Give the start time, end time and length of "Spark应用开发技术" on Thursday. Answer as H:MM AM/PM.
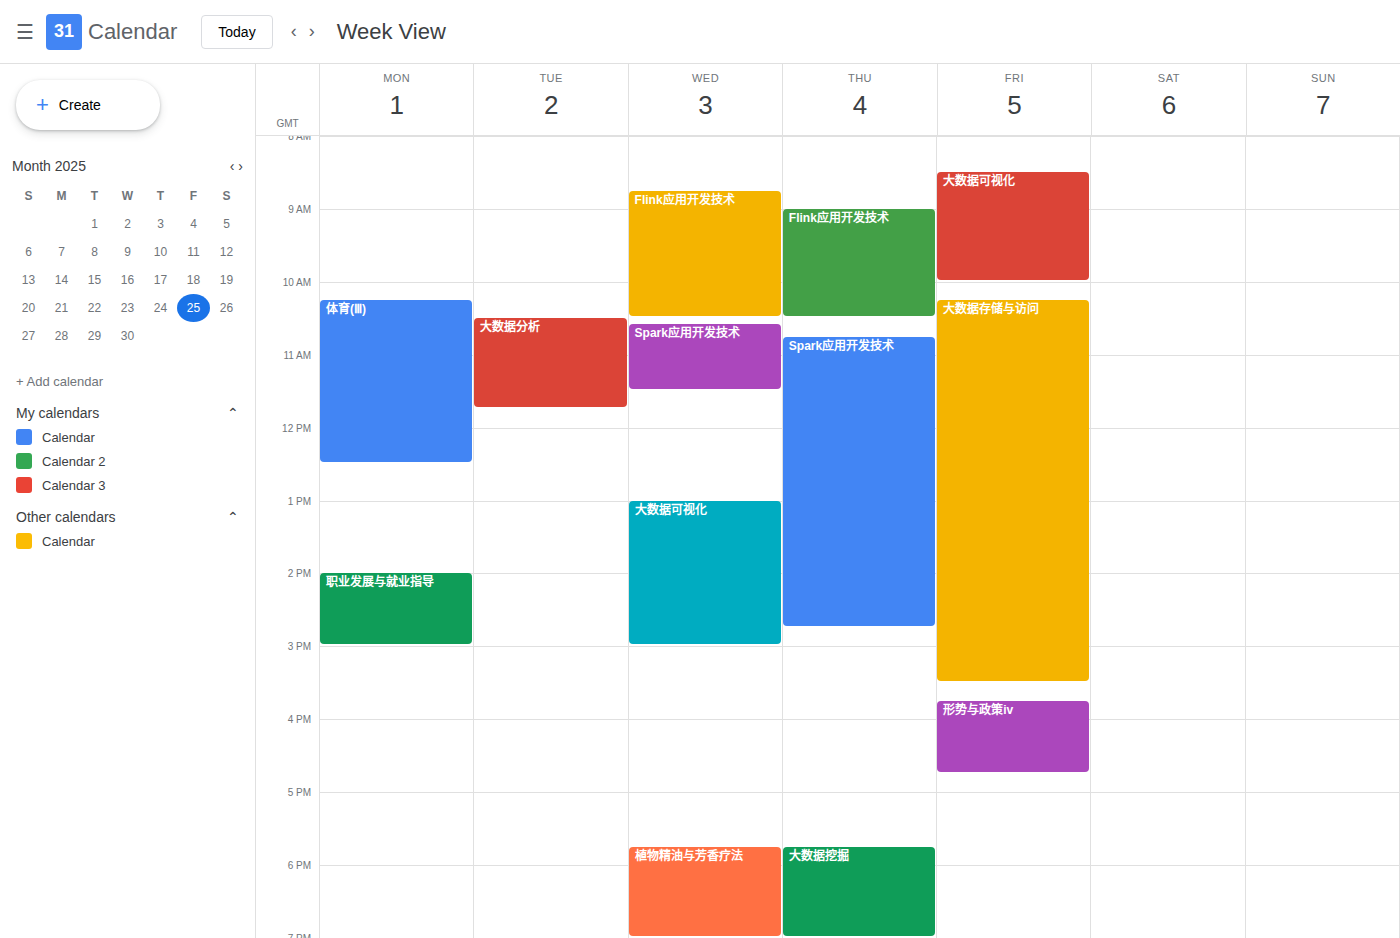
10:45 AM to 2:45 PM, 4 hours